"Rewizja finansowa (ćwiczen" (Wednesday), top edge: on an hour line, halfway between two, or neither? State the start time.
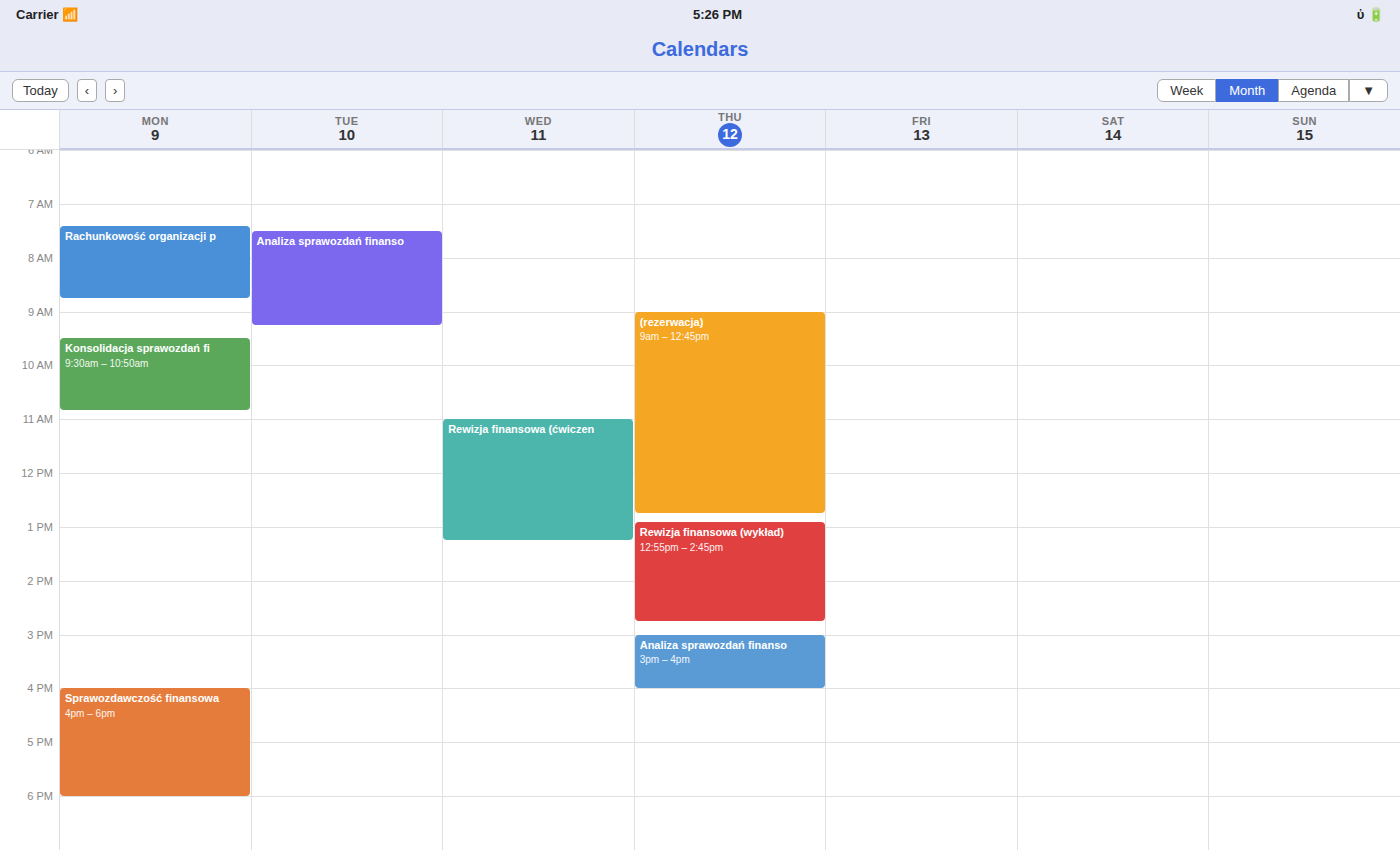
11:00 AM -- exactly on the 11 AM line.